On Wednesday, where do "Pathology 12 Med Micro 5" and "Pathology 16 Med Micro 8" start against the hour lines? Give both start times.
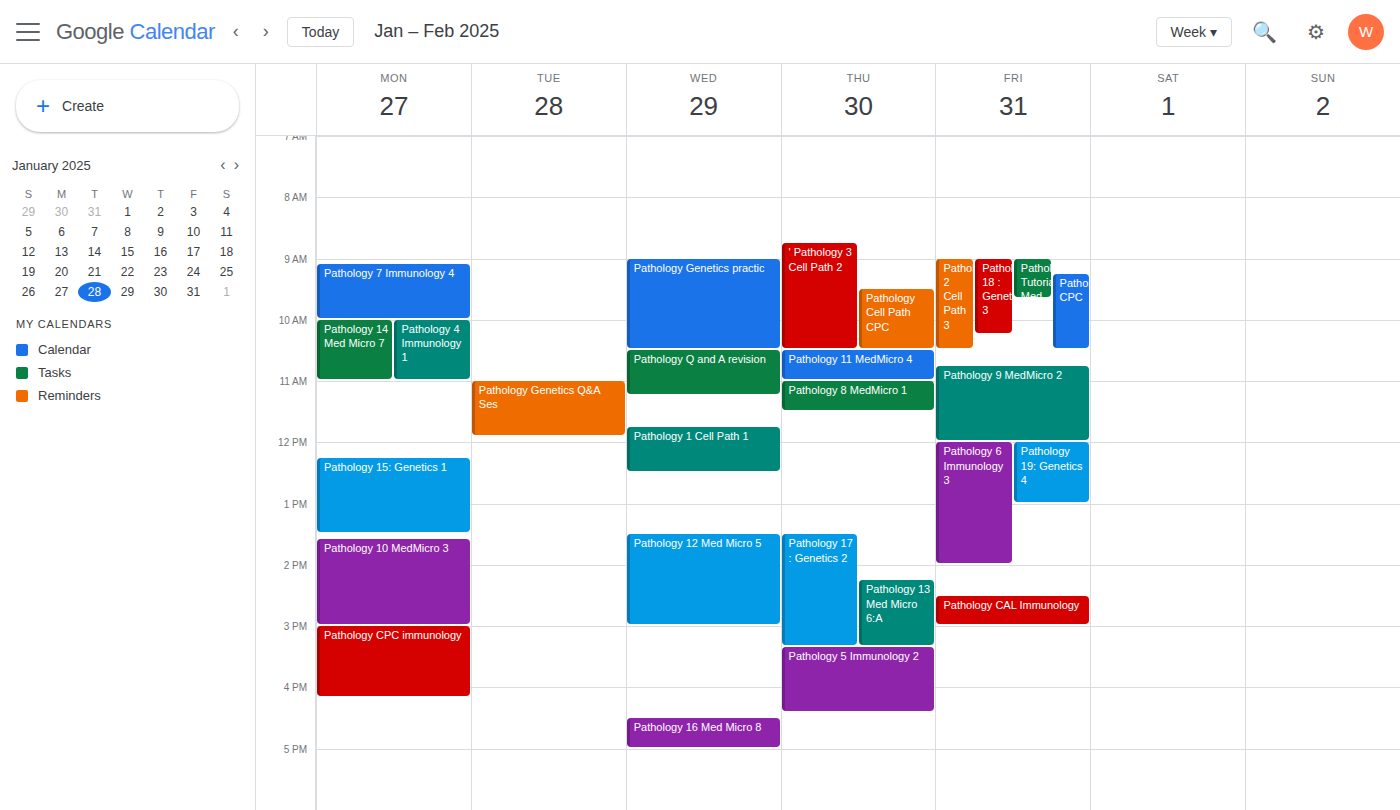
"Pathology 12 Med Micro 5": 1:30 PM, halfway between the 1 PM and 2 PM lines. "Pathology 16 Med Micro 8": 4:30 PM, halfway between the 4 PM and 5 PM lines.